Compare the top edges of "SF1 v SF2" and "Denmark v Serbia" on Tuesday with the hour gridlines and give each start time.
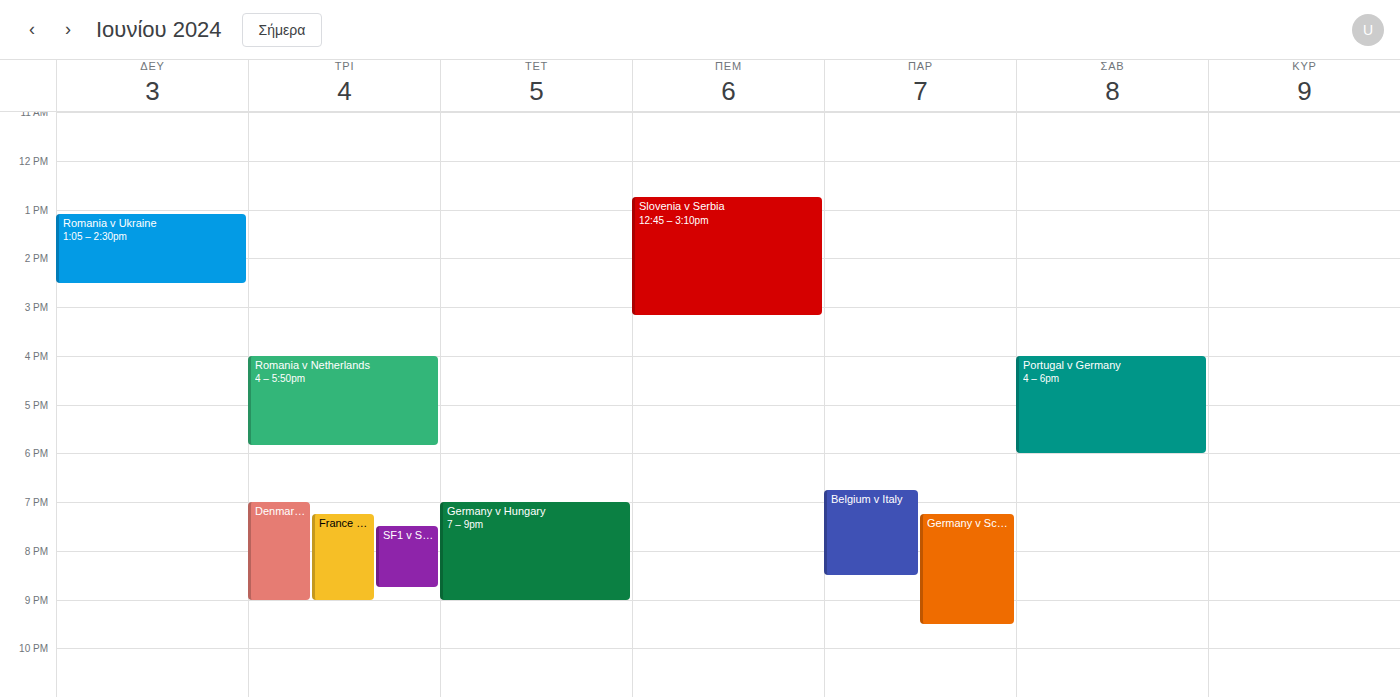
"SF1 v SF2": 7:30 PM, halfway between the 7 PM and 8 PM lines. "Denmark v Serbia": 7:00 PM, exactly on the 7 PM line.